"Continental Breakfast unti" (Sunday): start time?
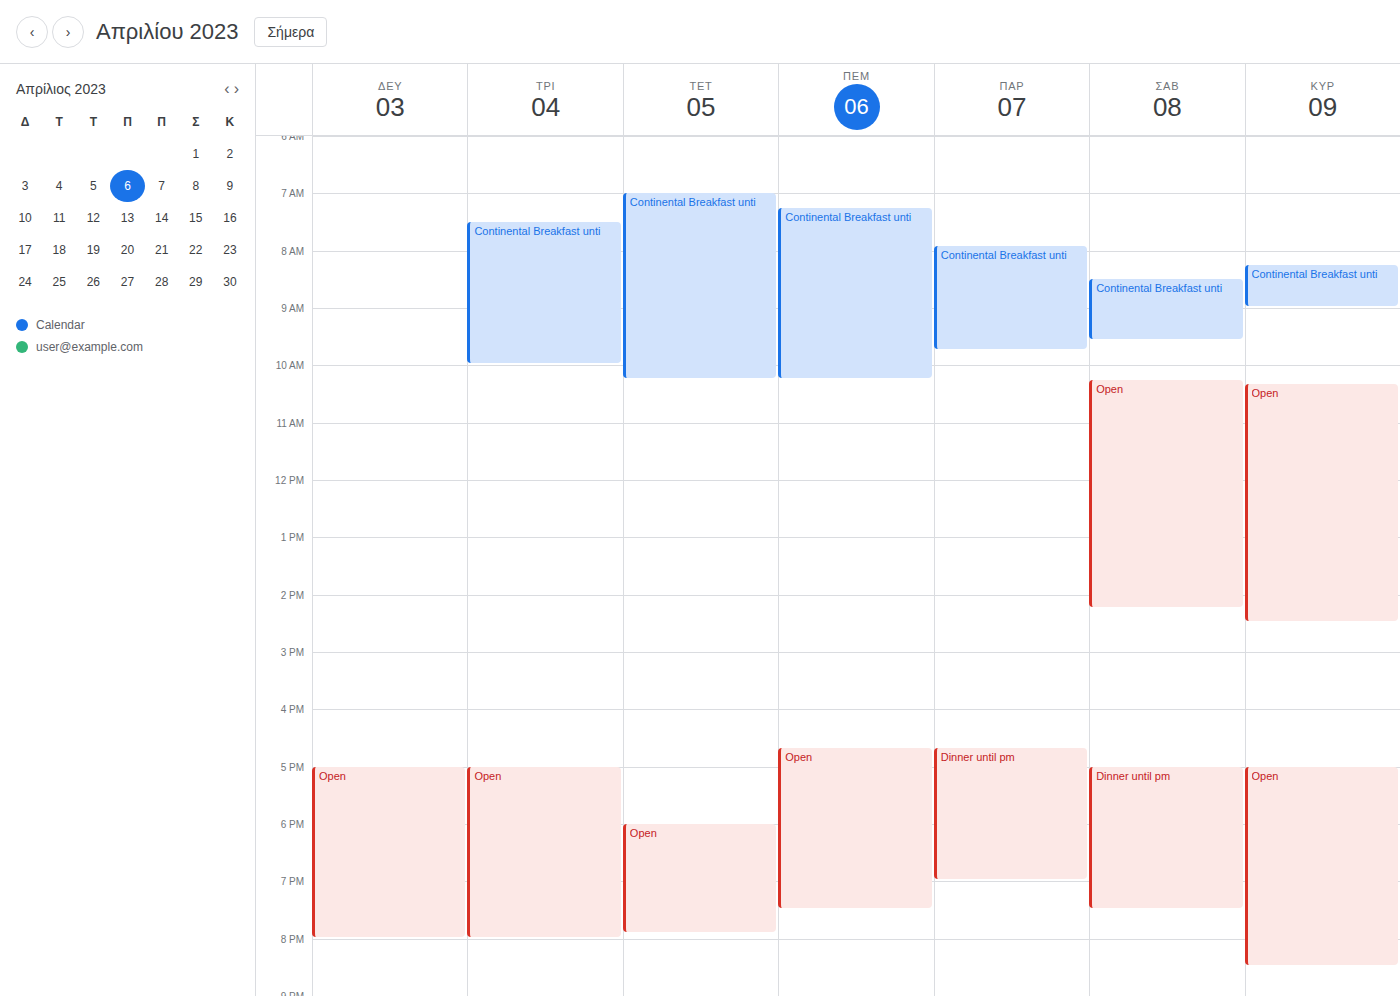
8:15 AM